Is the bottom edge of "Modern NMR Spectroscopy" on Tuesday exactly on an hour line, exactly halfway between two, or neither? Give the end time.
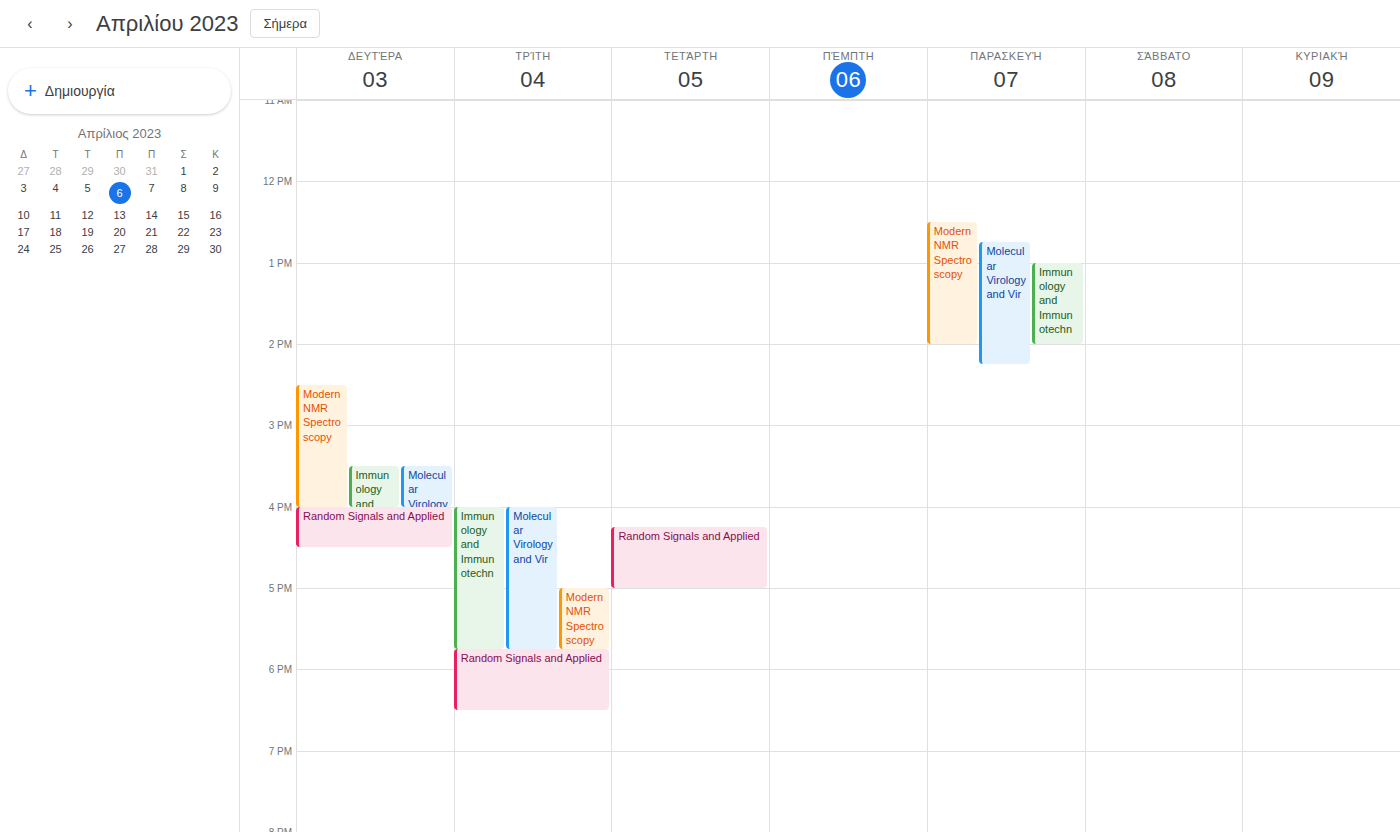
5:45 PM -- neither: three quarters of the way from the 5 PM line to the 6 PM line.